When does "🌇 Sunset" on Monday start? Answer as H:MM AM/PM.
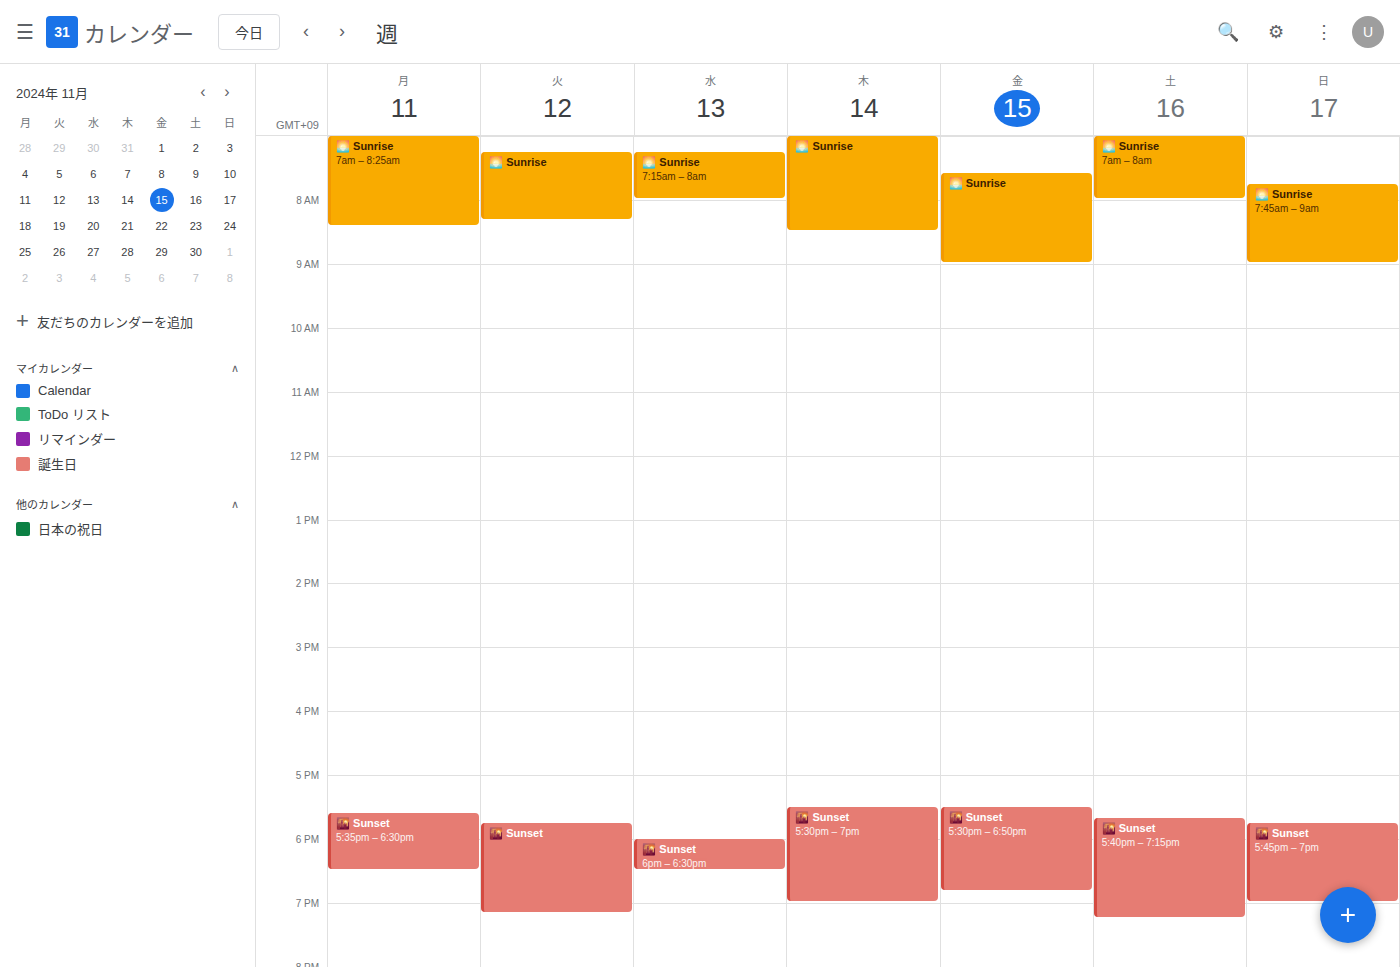
5:35 PM